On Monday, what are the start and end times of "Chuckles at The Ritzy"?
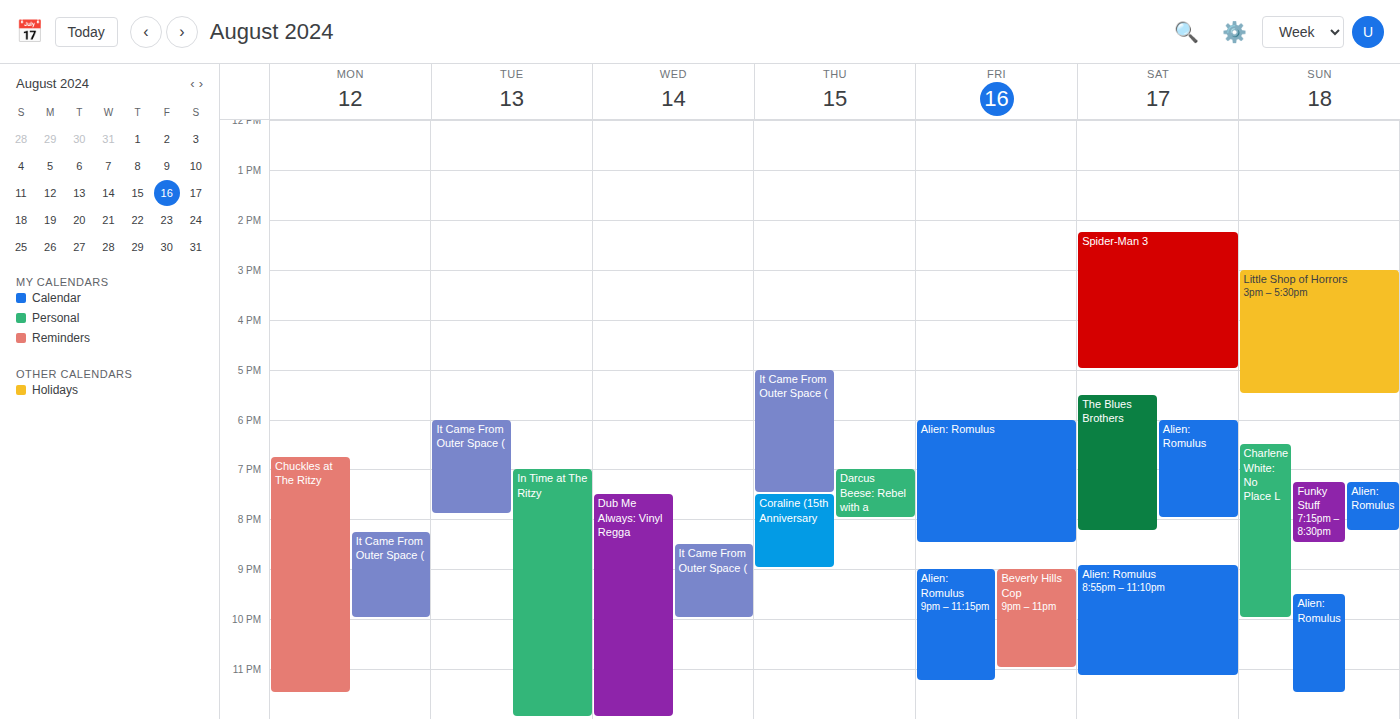
6:45 PM to 11:30 PM